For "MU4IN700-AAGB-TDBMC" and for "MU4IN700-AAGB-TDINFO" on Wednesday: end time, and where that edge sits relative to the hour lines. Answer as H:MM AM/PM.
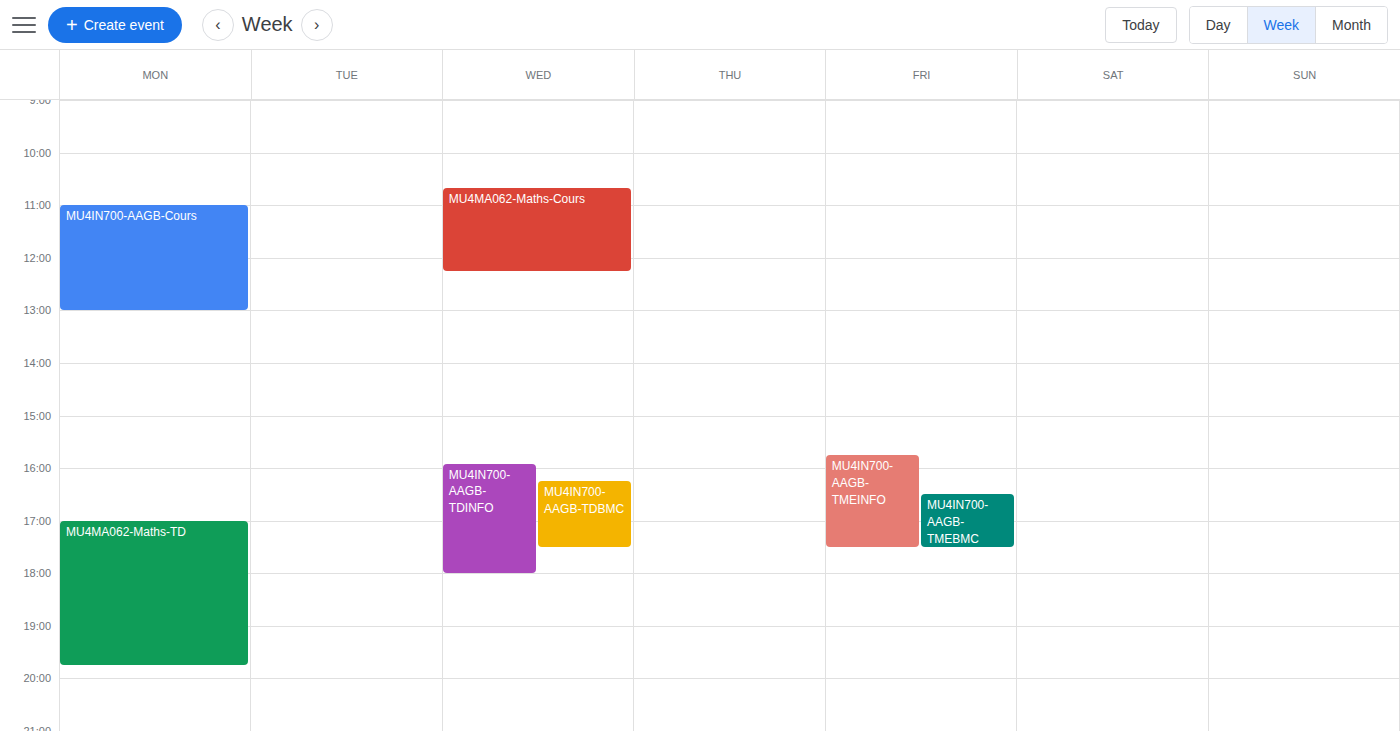
"MU4IN700-AAGB-TDBMC": 5:30 PM, halfway between the 5 PM and 6 PM lines. "MU4IN700-AAGB-TDINFO": 6:00 PM, exactly on the 6 PM line.